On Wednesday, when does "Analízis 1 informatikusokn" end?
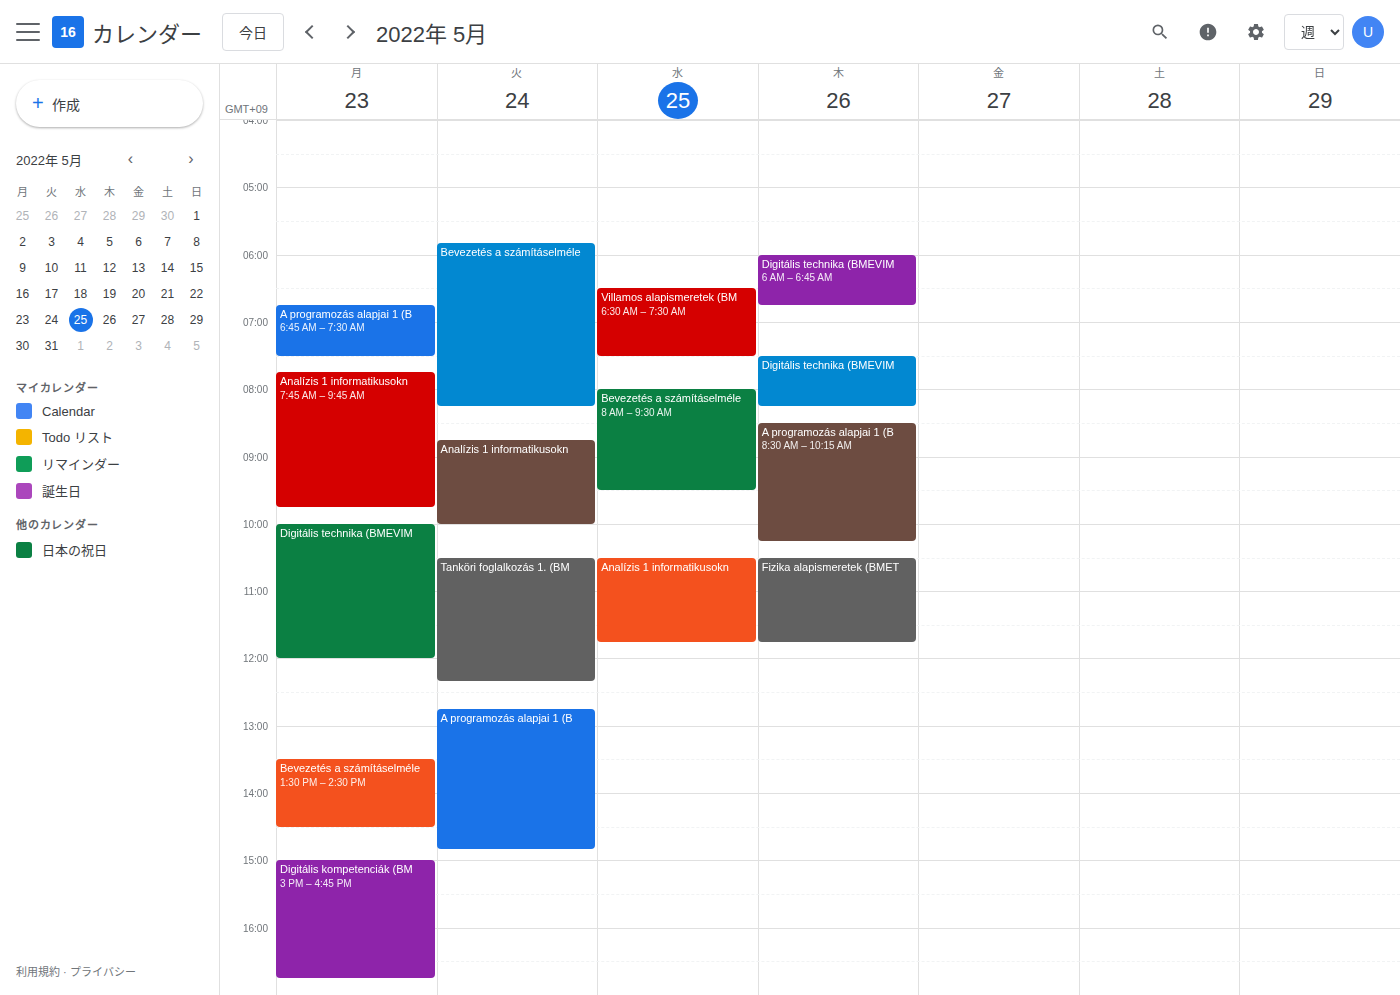
11:45 AM